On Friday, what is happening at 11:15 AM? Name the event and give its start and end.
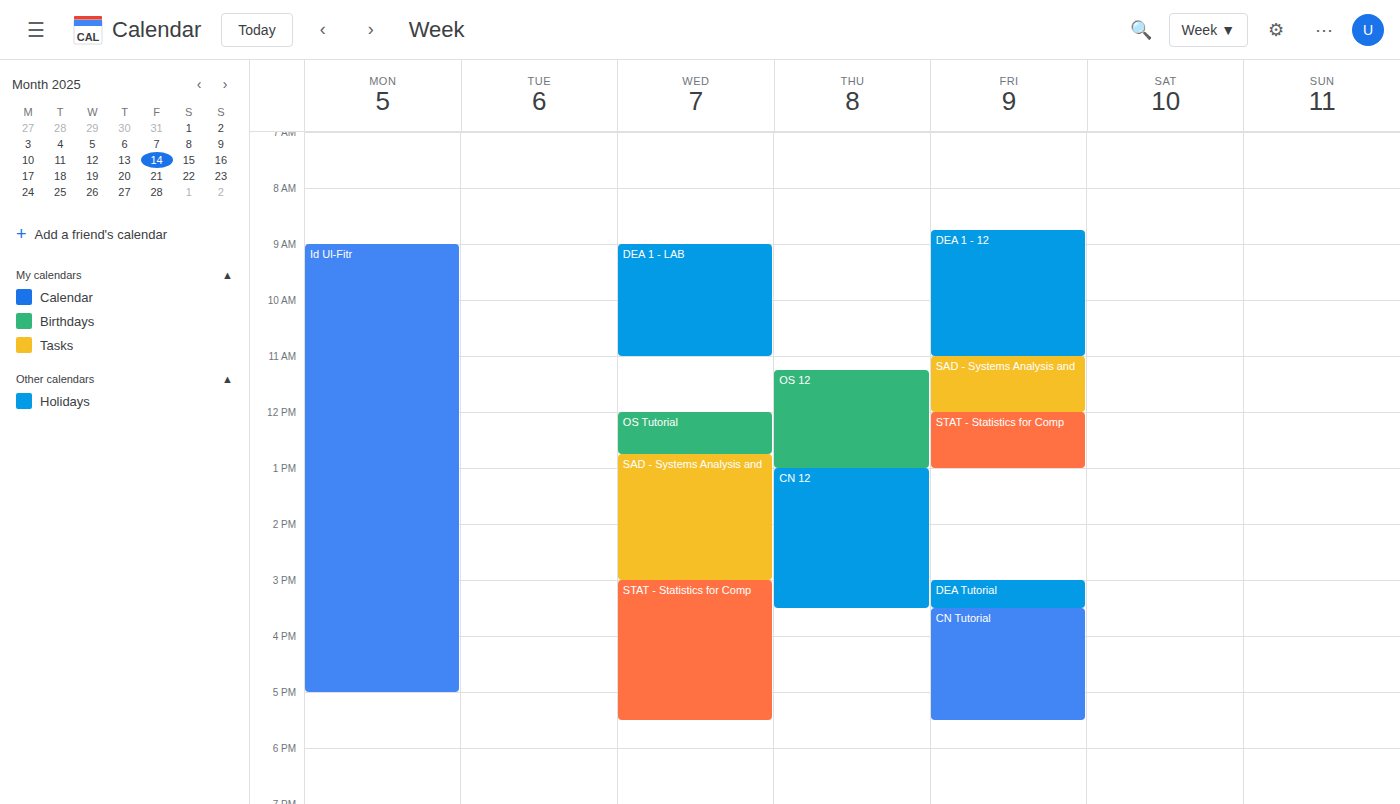
"SAD - Systems Analysis and", 11:00 AM to 12:00 PM